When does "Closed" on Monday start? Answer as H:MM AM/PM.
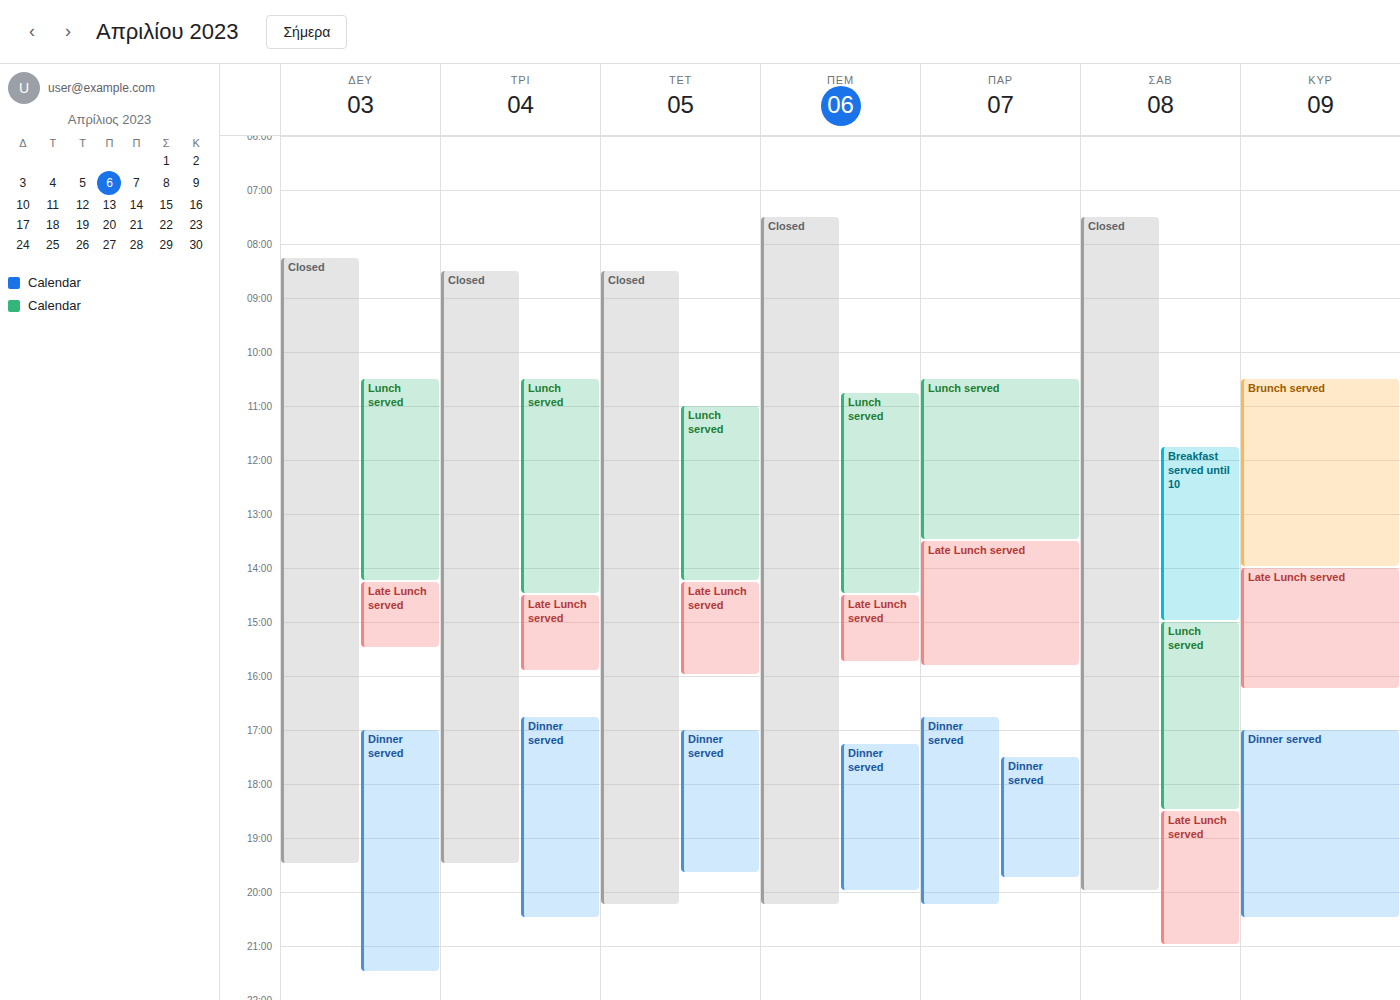
8:15 AM